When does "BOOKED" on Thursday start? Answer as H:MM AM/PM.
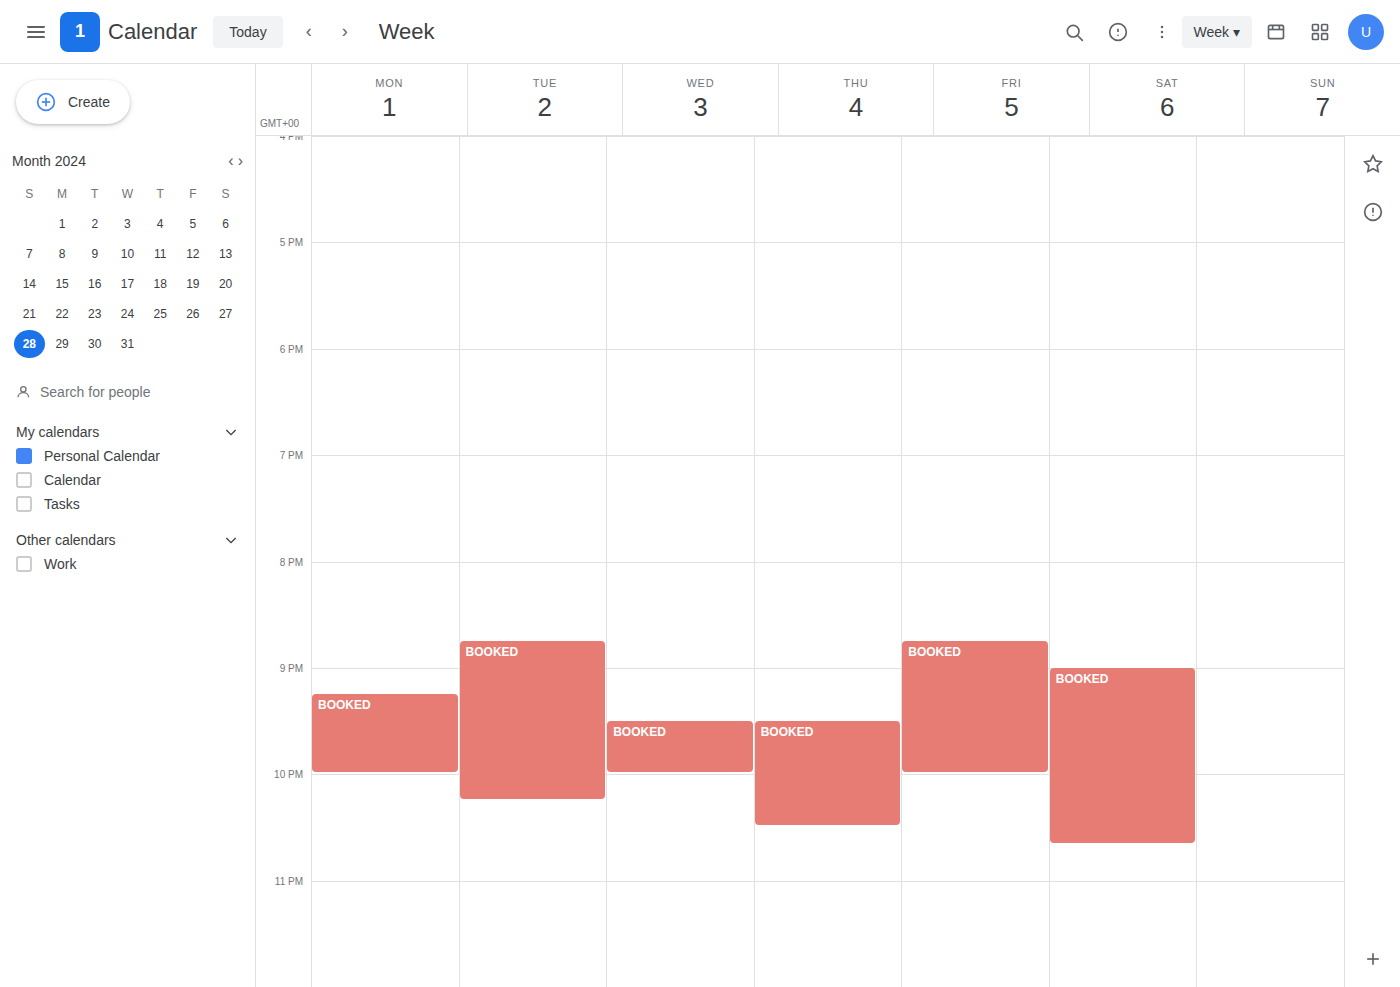
9:30 PM